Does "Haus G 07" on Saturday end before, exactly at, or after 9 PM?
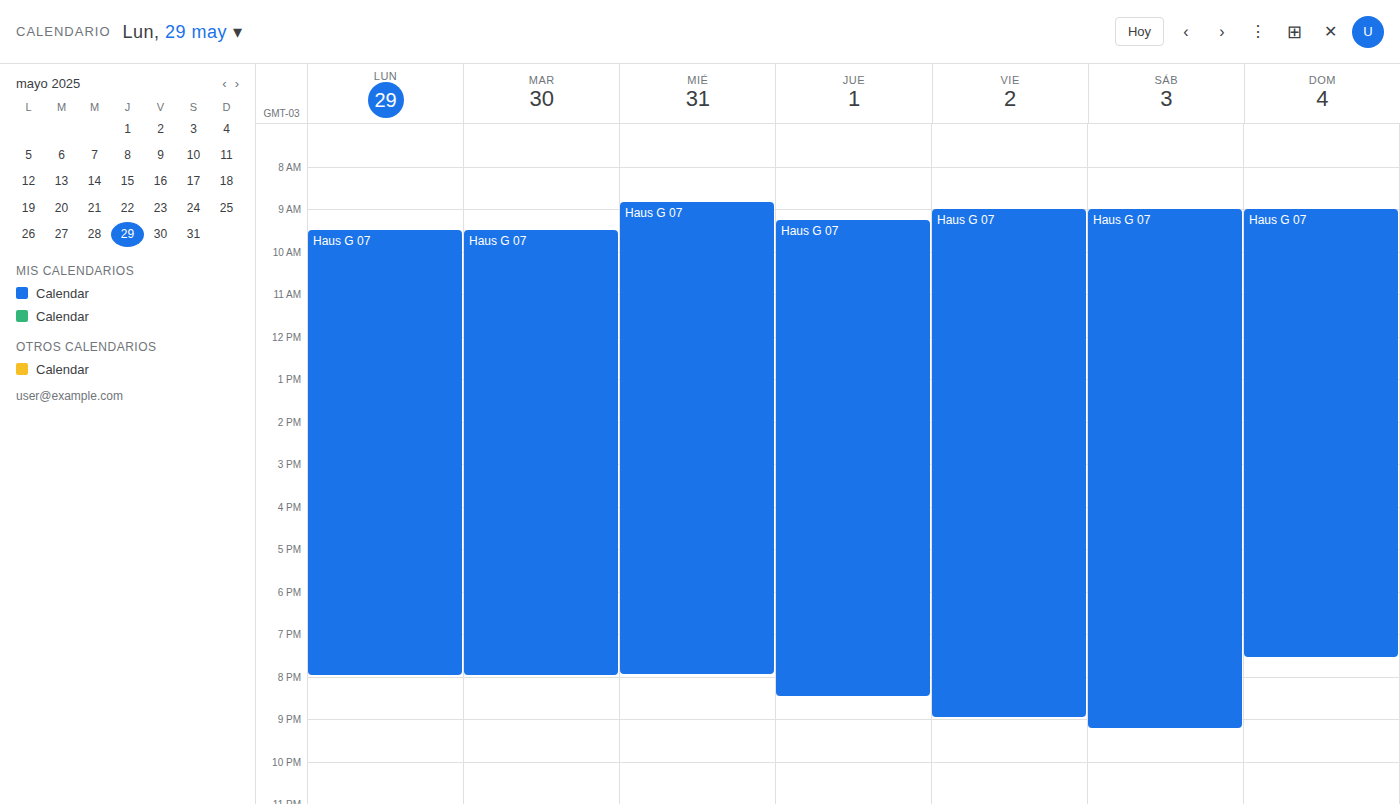
9:15 PM -- after 9 PM, 15 minutes below the 9 PM line.